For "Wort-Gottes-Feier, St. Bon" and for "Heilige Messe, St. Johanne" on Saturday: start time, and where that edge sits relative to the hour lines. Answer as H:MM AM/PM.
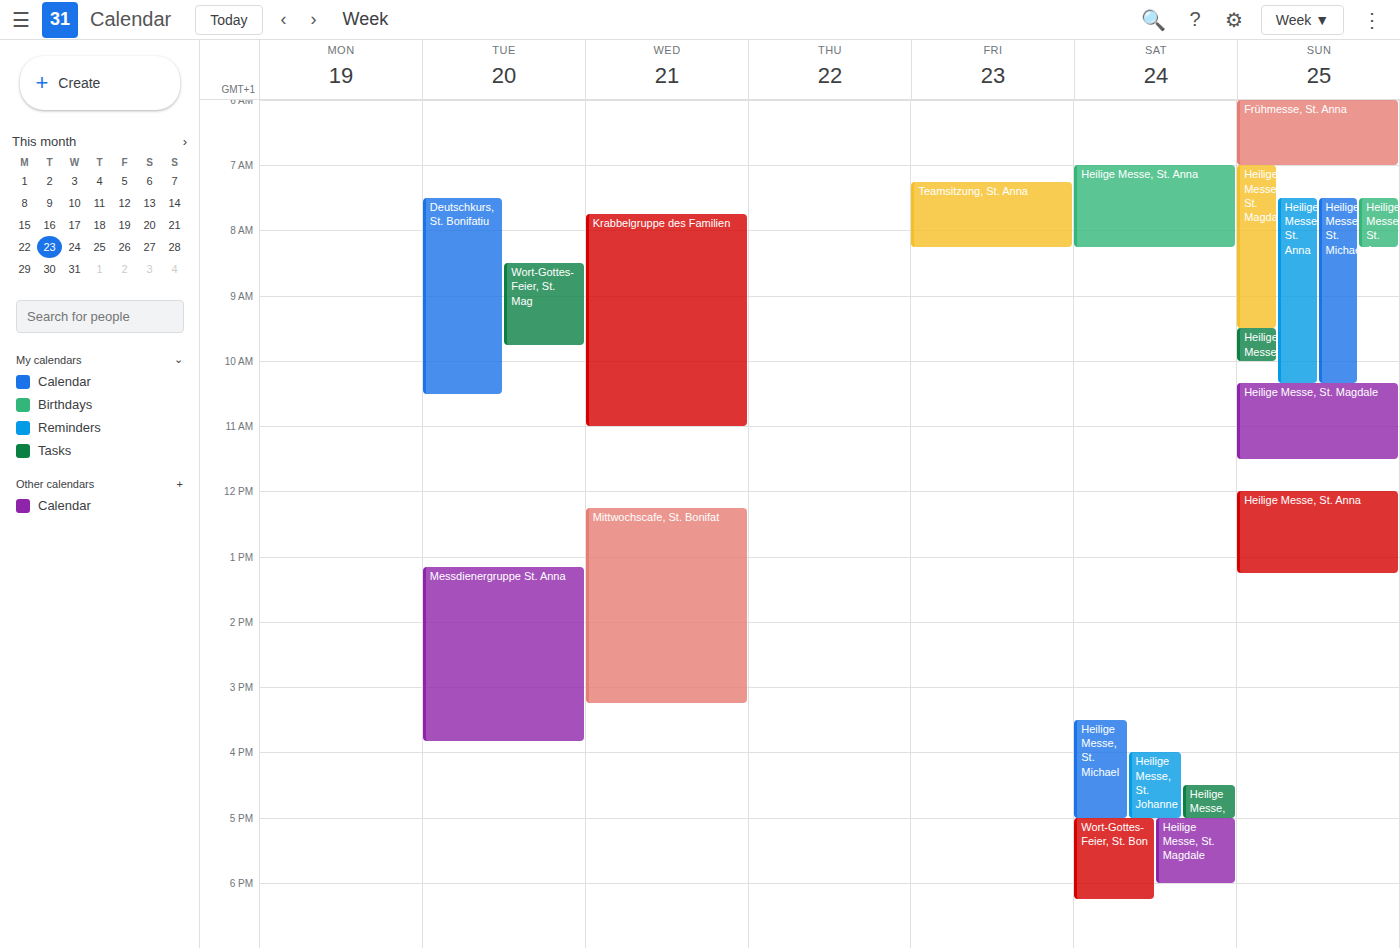
"Wort-Gottes-Feier, St. Bon": 5:00 PM, exactly on the 5 PM line. "Heilige Messe, St. Johanne": 4:00 PM, exactly on the 4 PM line.